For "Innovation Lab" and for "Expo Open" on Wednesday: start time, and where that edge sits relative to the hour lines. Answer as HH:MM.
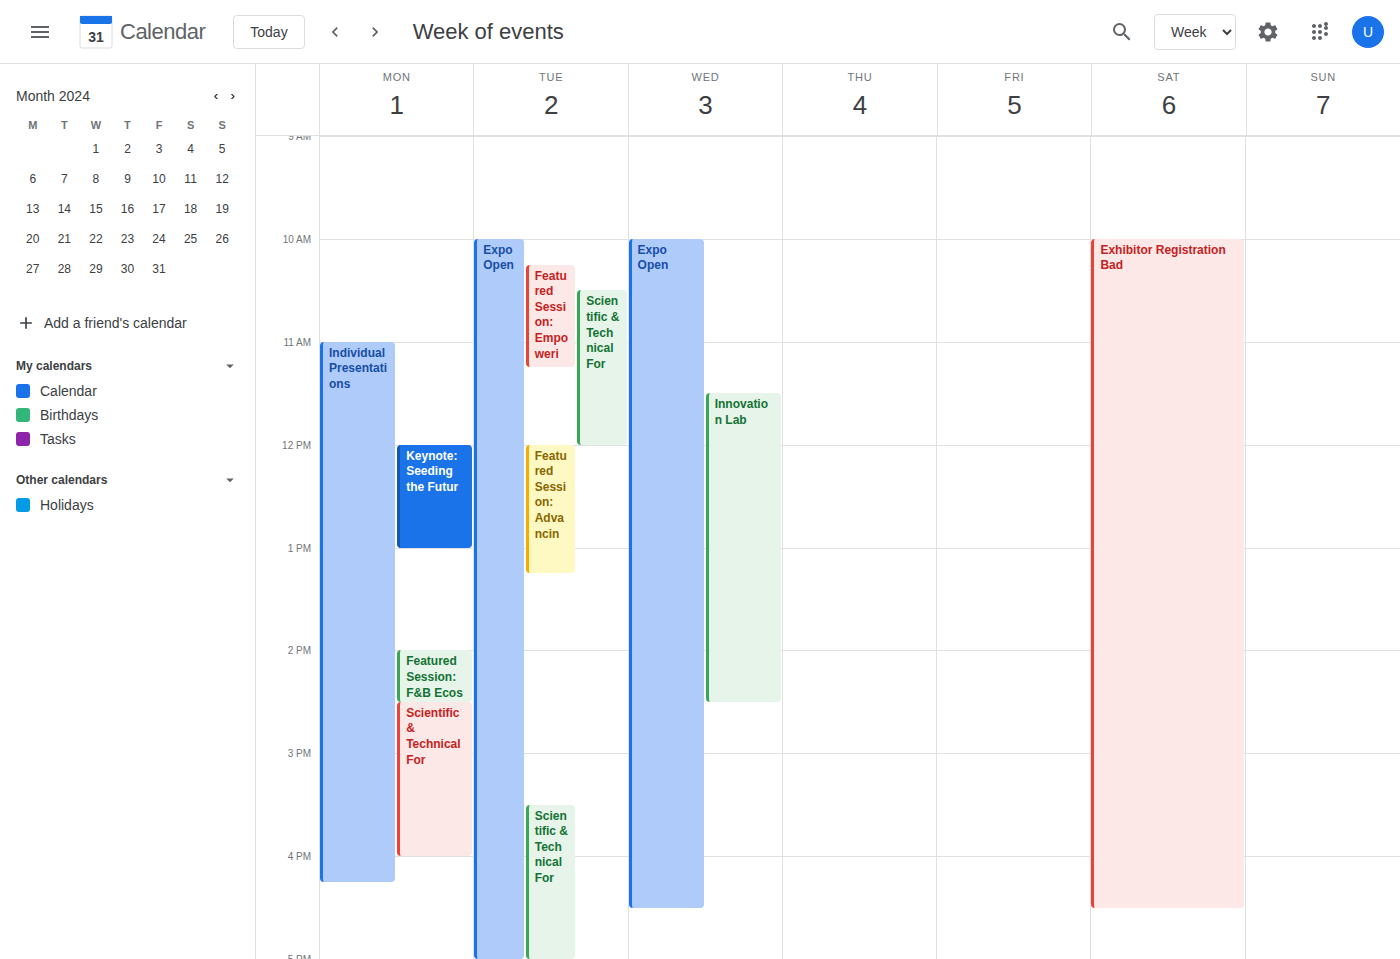
"Innovation Lab": 11:30, halfway between the 11:00 and 12:00 lines. "Expo Open": 10:00, exactly on the 10:00 line.